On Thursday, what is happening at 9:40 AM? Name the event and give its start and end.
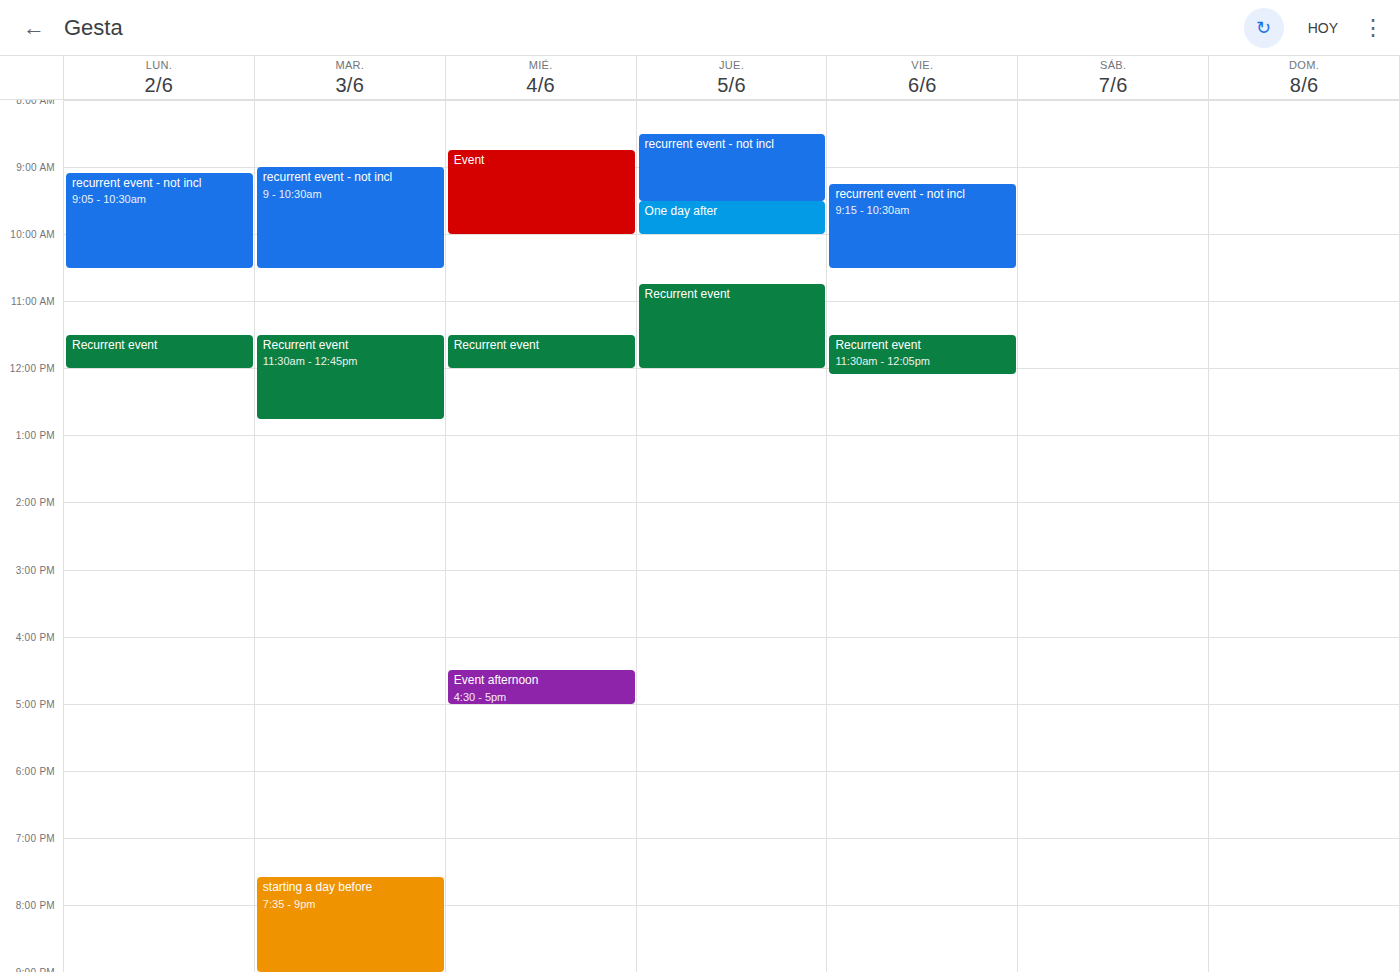
"One day after", 9:30 AM to 10:00 AM